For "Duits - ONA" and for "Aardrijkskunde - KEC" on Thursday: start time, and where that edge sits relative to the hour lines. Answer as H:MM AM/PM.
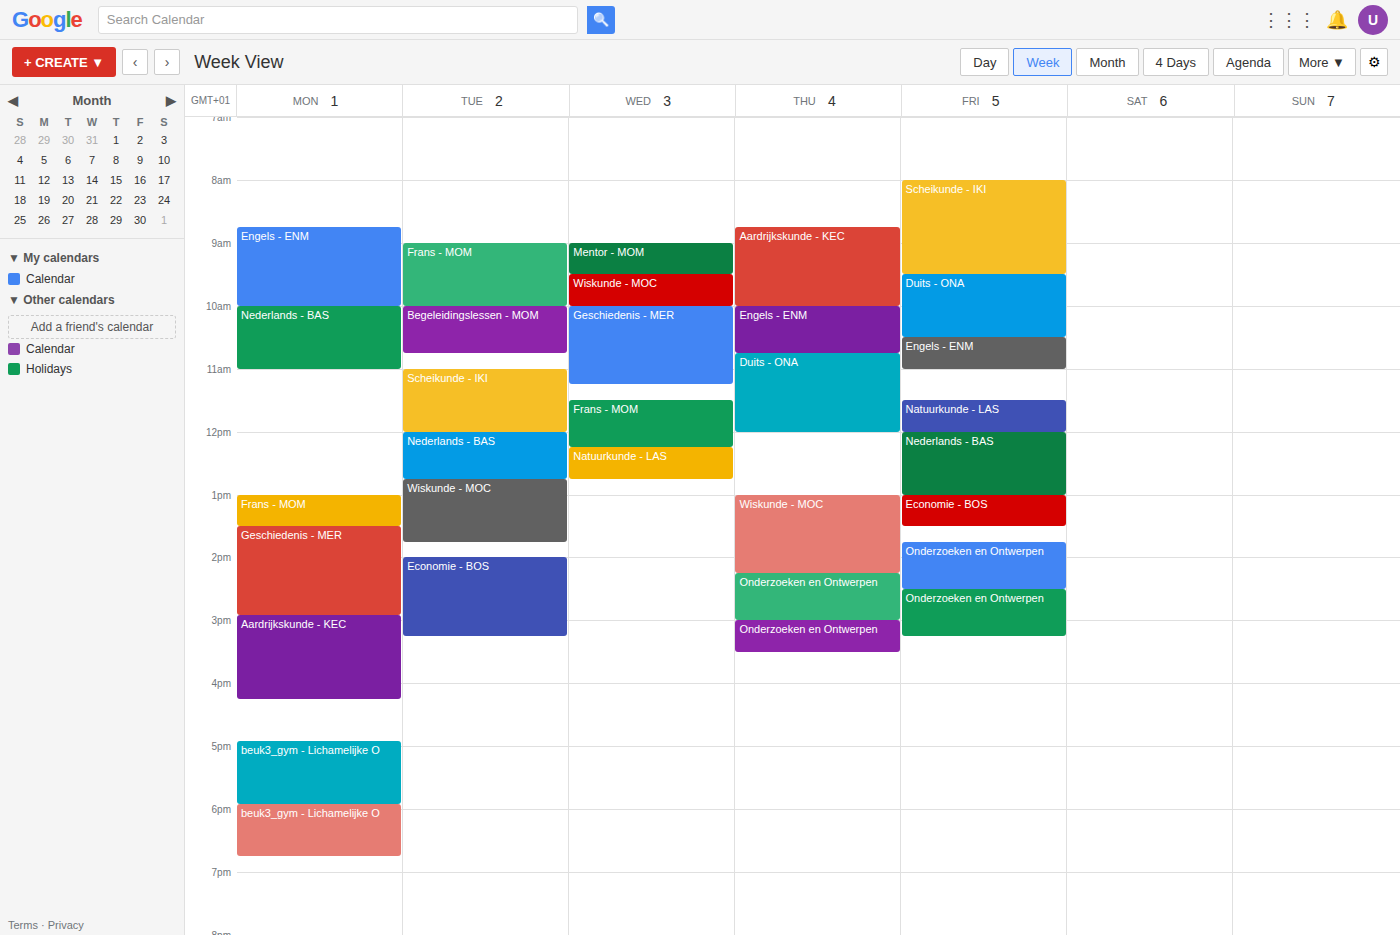
"Duits - ONA": 10:45 AM, neither: three quarters of the way from the 10 AM line to the 11 AM line. "Aardrijkskunde - KEC": 8:45 AM, neither: three quarters of the way from the 8 AM line to the 9 AM line.